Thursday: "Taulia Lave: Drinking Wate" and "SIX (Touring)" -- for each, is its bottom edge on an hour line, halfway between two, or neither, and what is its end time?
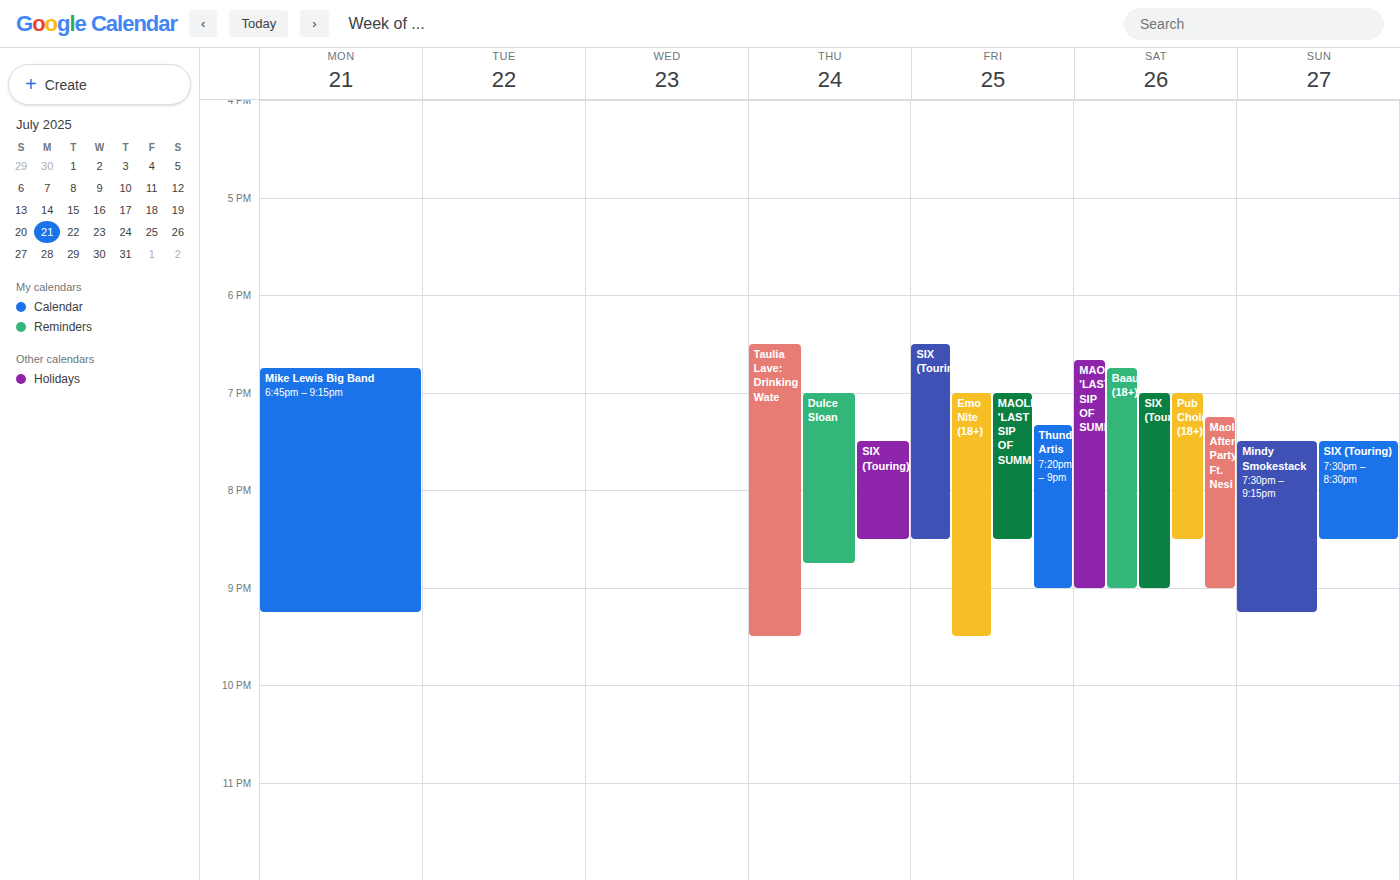
"Taulia Lave: Drinking Wate": 21:30, halfway between the 21:00 and 22:00 lines. "SIX (Touring)": 20:30, halfway between the 20:00 and 21:00 lines.